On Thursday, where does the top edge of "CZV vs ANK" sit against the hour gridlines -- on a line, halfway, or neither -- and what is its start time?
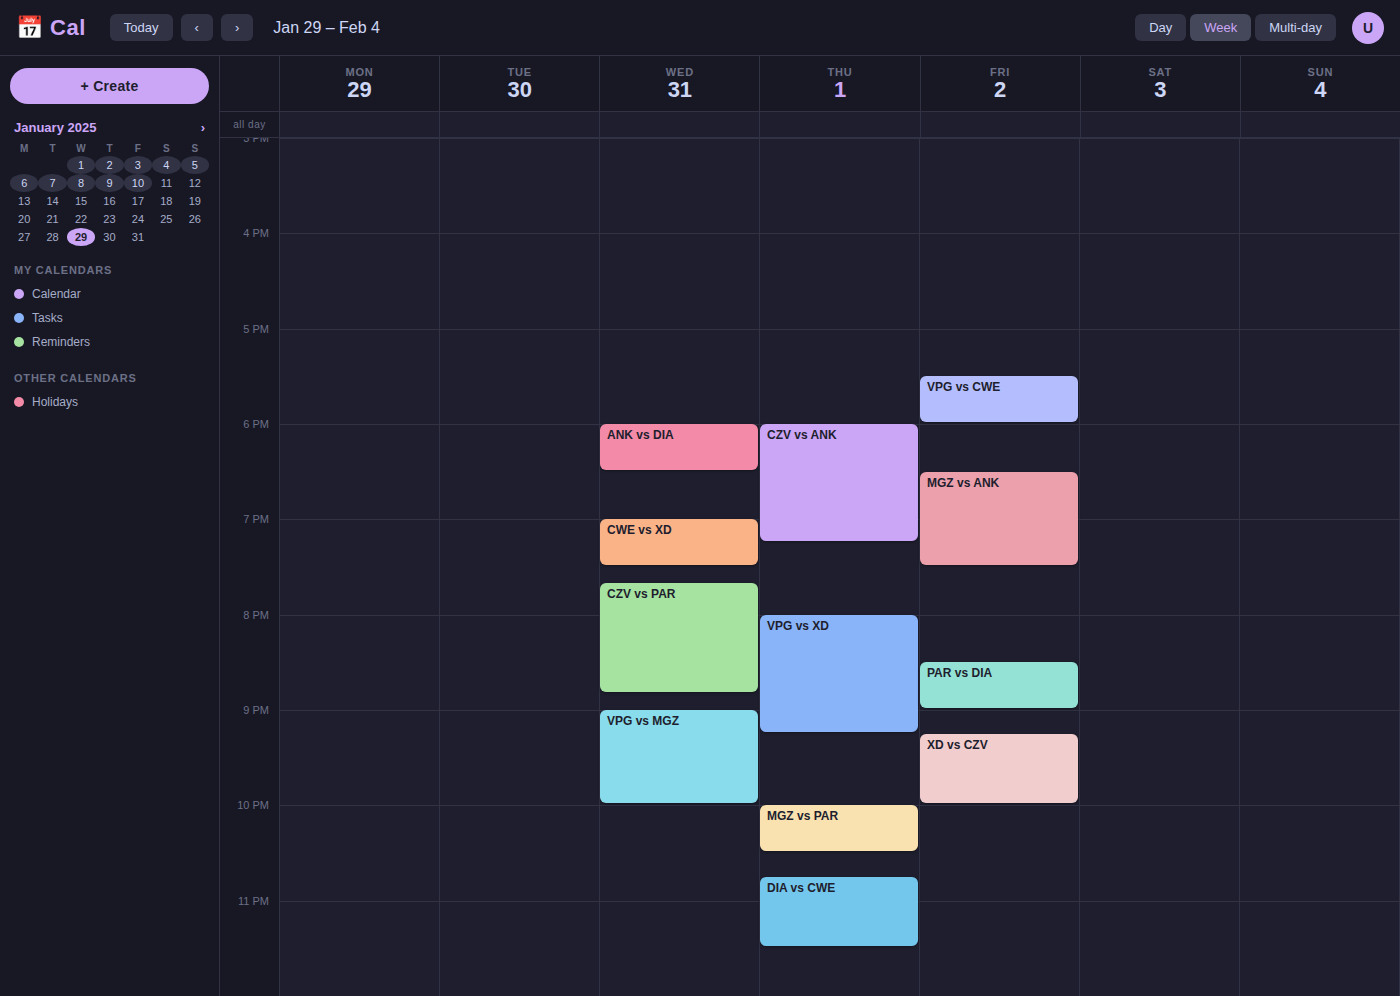
6:00 PM -- exactly on the 6 PM line.